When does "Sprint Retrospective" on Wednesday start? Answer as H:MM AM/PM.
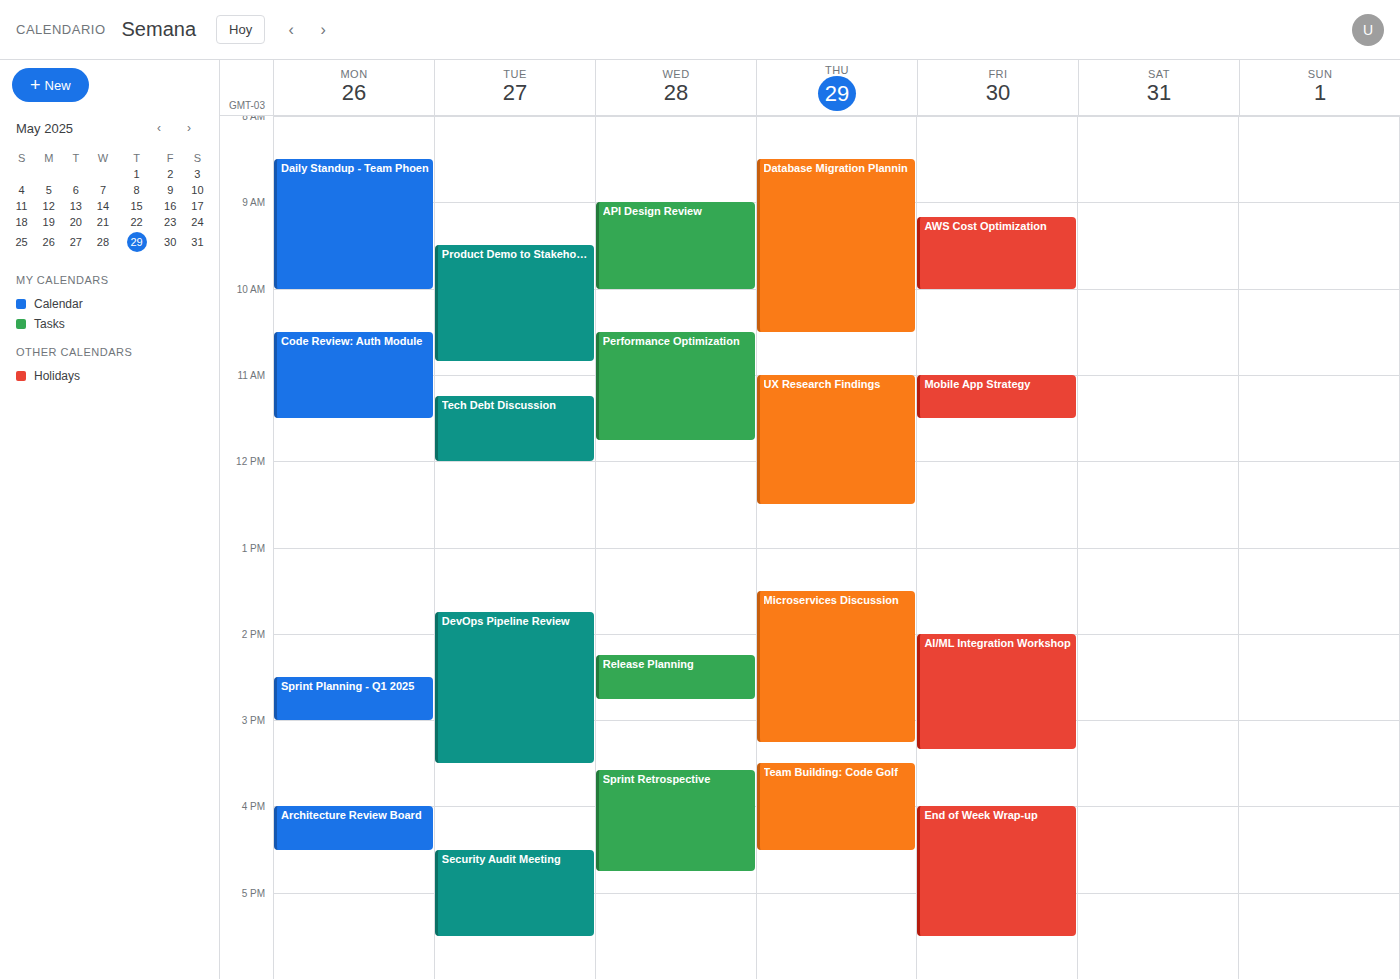
3:35 PM